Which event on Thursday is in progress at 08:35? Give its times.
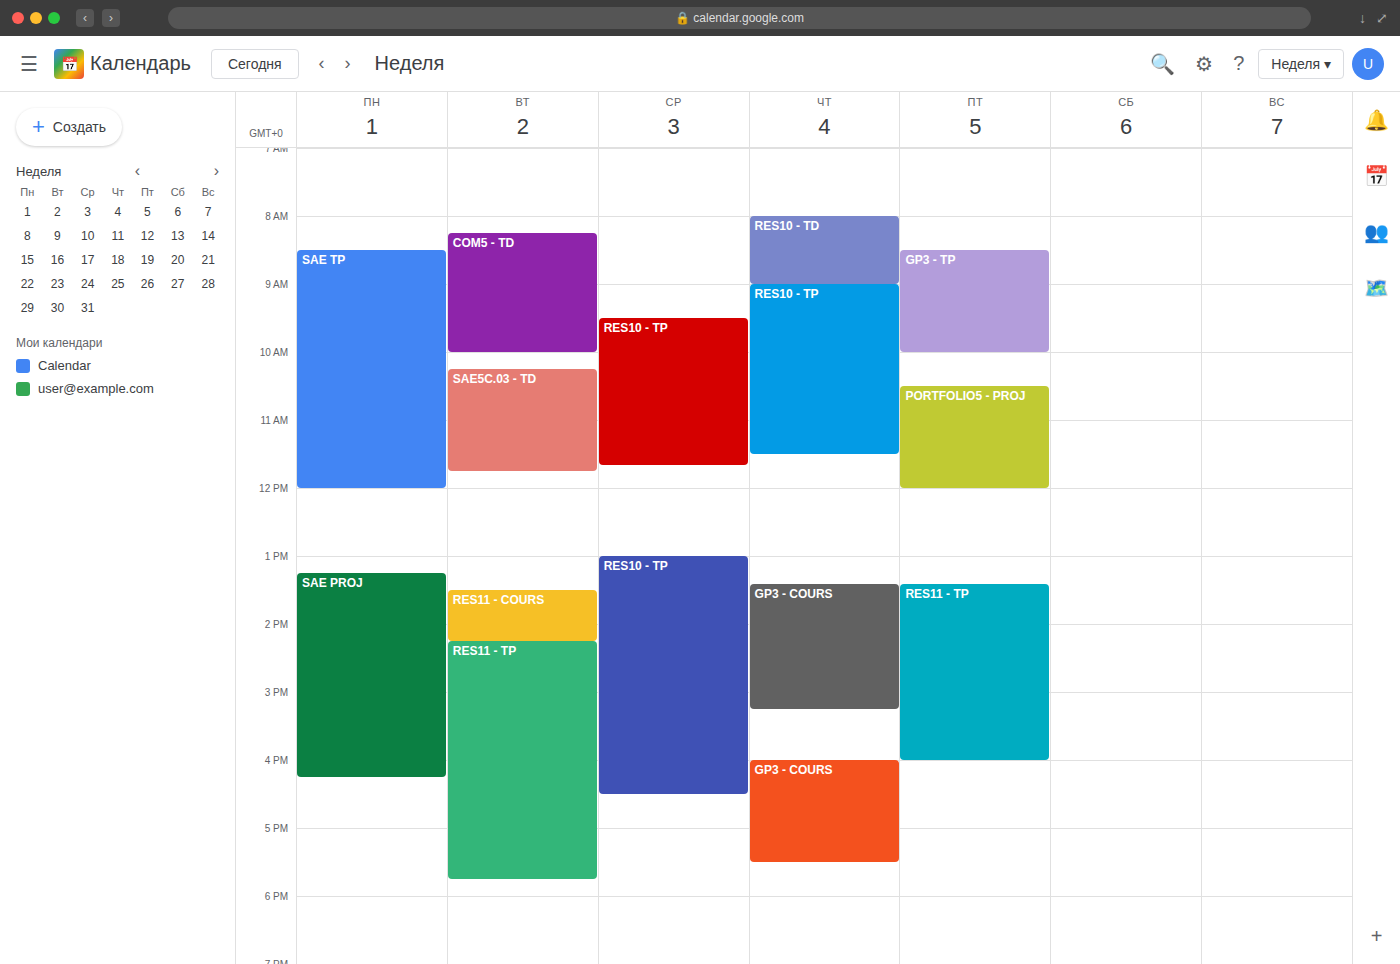
"RES10 - TD", 08:00 to 09:00